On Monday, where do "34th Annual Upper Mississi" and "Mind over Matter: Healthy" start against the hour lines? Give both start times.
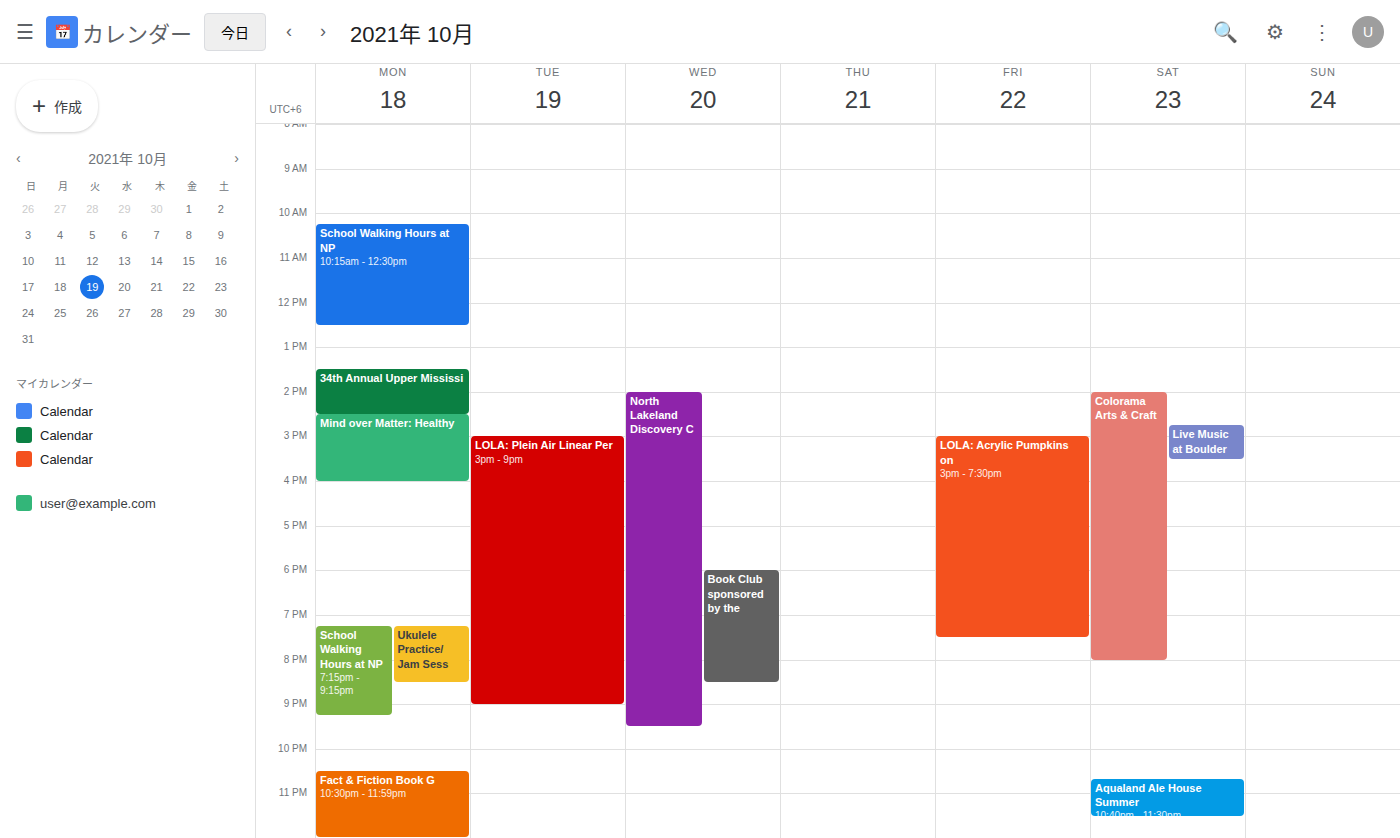
"34th Annual Upper Mississi": 1:30 PM, halfway between the 1 PM and 2 PM lines. "Mind over Matter: Healthy": 2:30 PM, halfway between the 2 PM and 3 PM lines.